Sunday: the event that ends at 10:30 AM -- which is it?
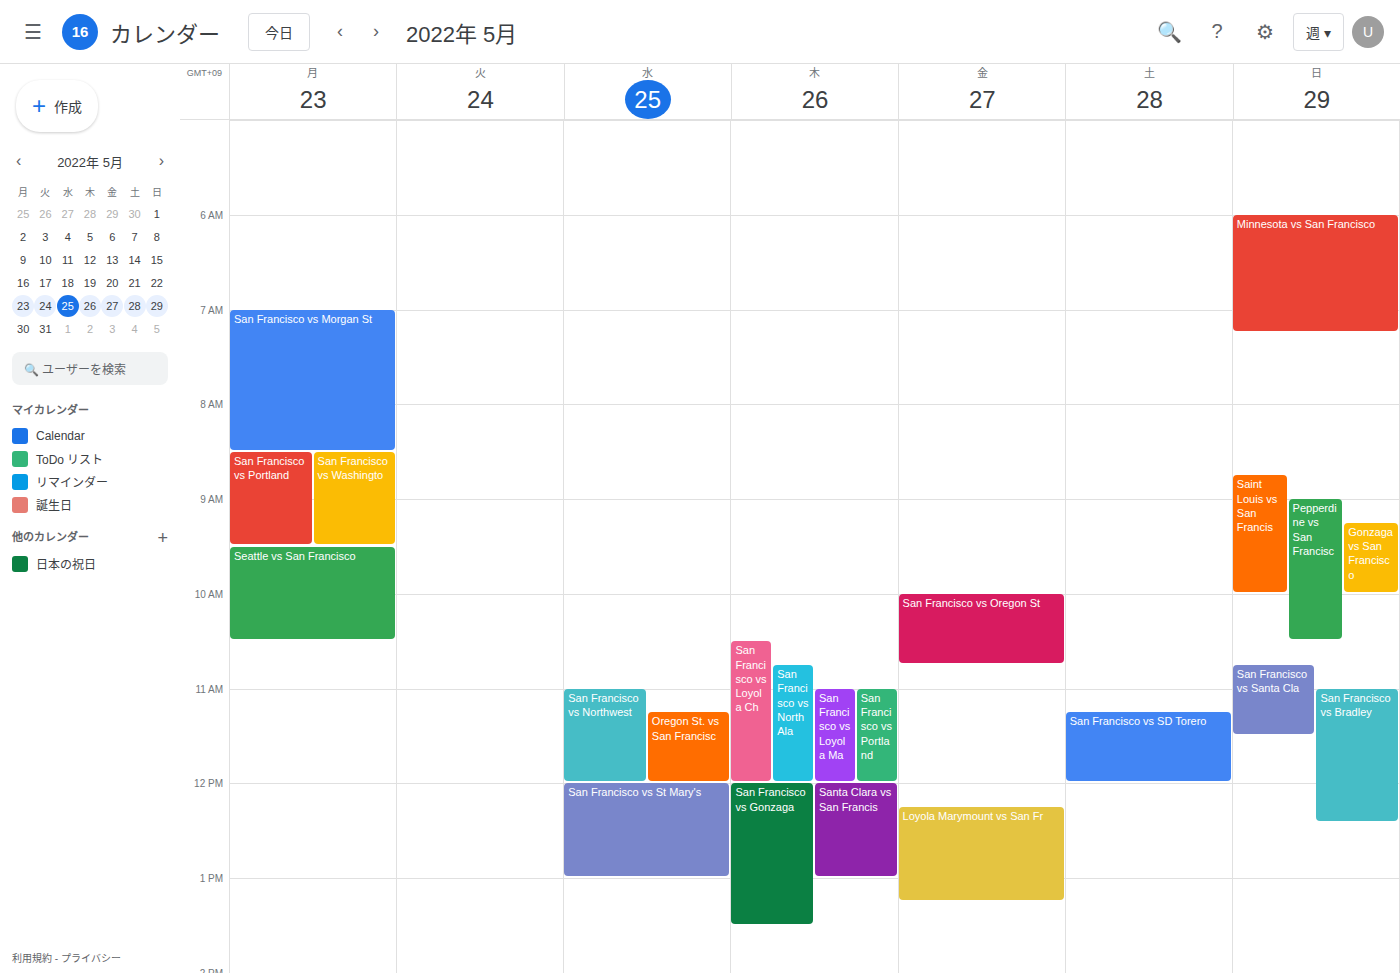
"Pepperdine vs San Francisc"